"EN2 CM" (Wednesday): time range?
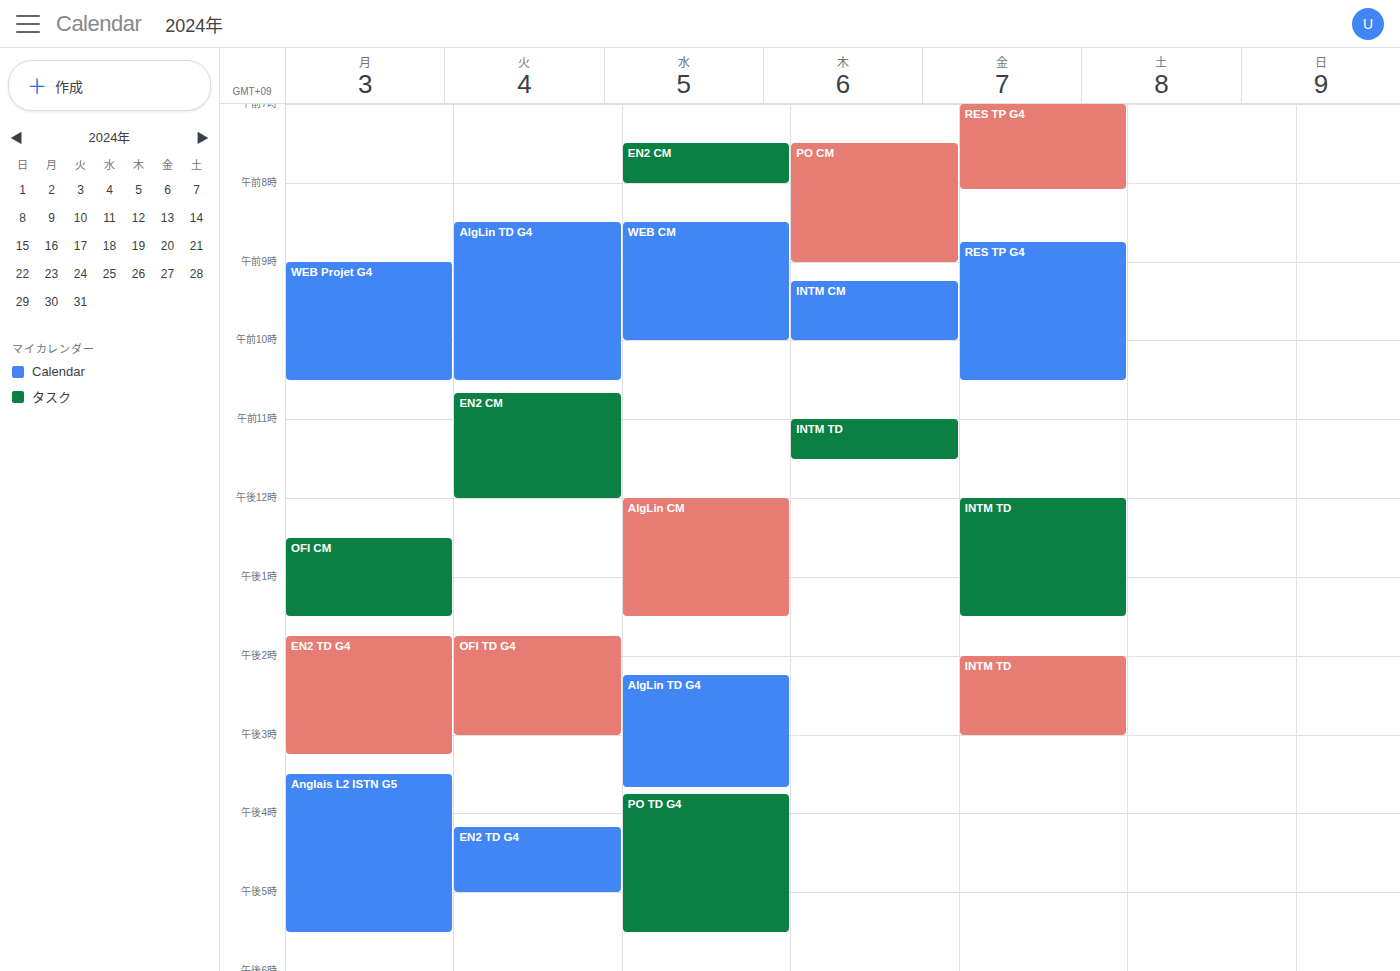
7:30 AM to 8:00 AM